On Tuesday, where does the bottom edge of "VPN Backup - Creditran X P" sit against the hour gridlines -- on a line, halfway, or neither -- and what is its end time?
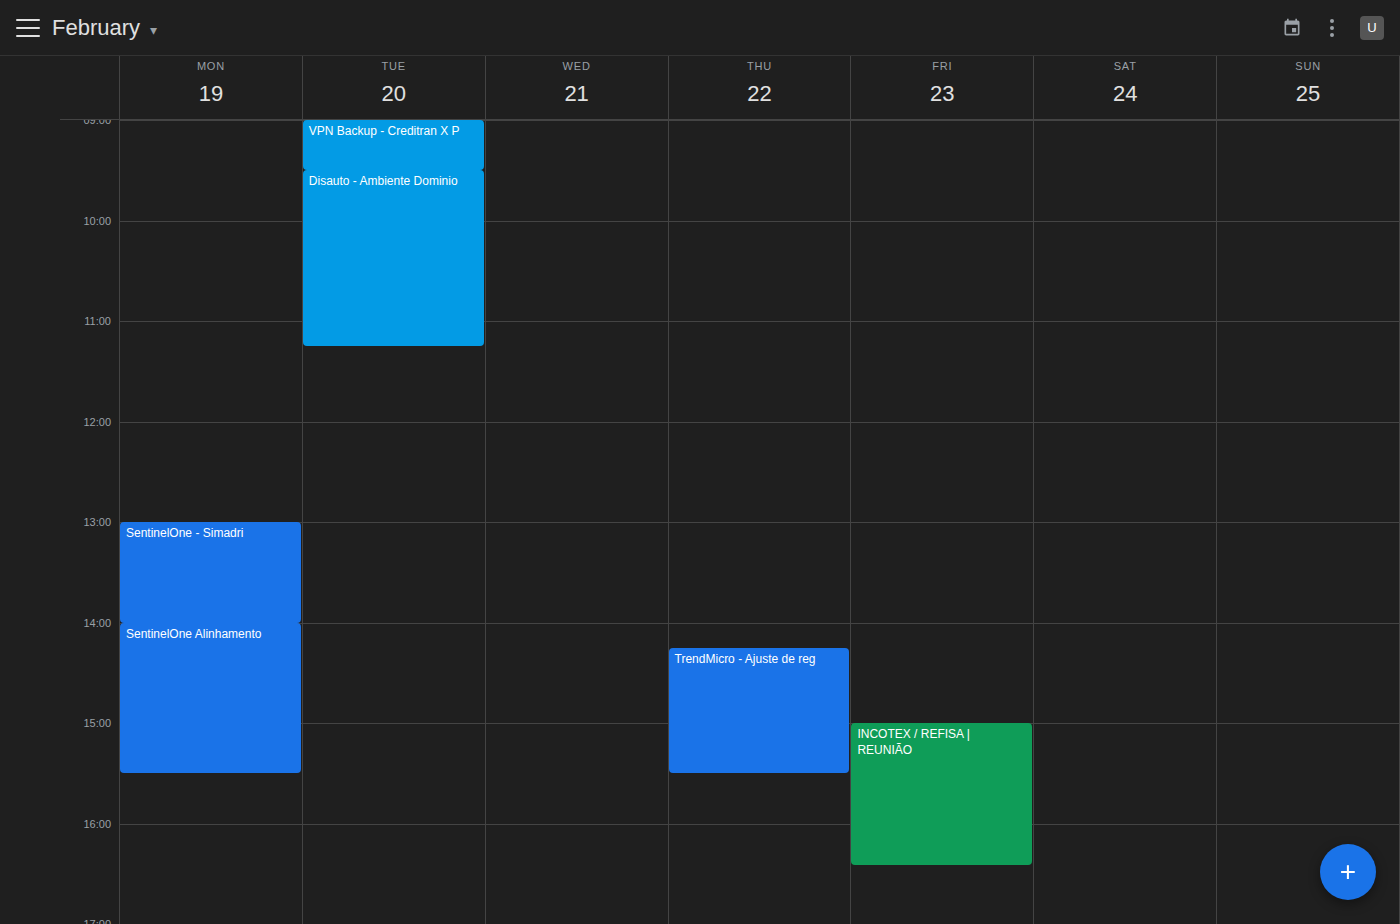
9:30 AM -- halfway between the 9 AM and 10 AM lines.